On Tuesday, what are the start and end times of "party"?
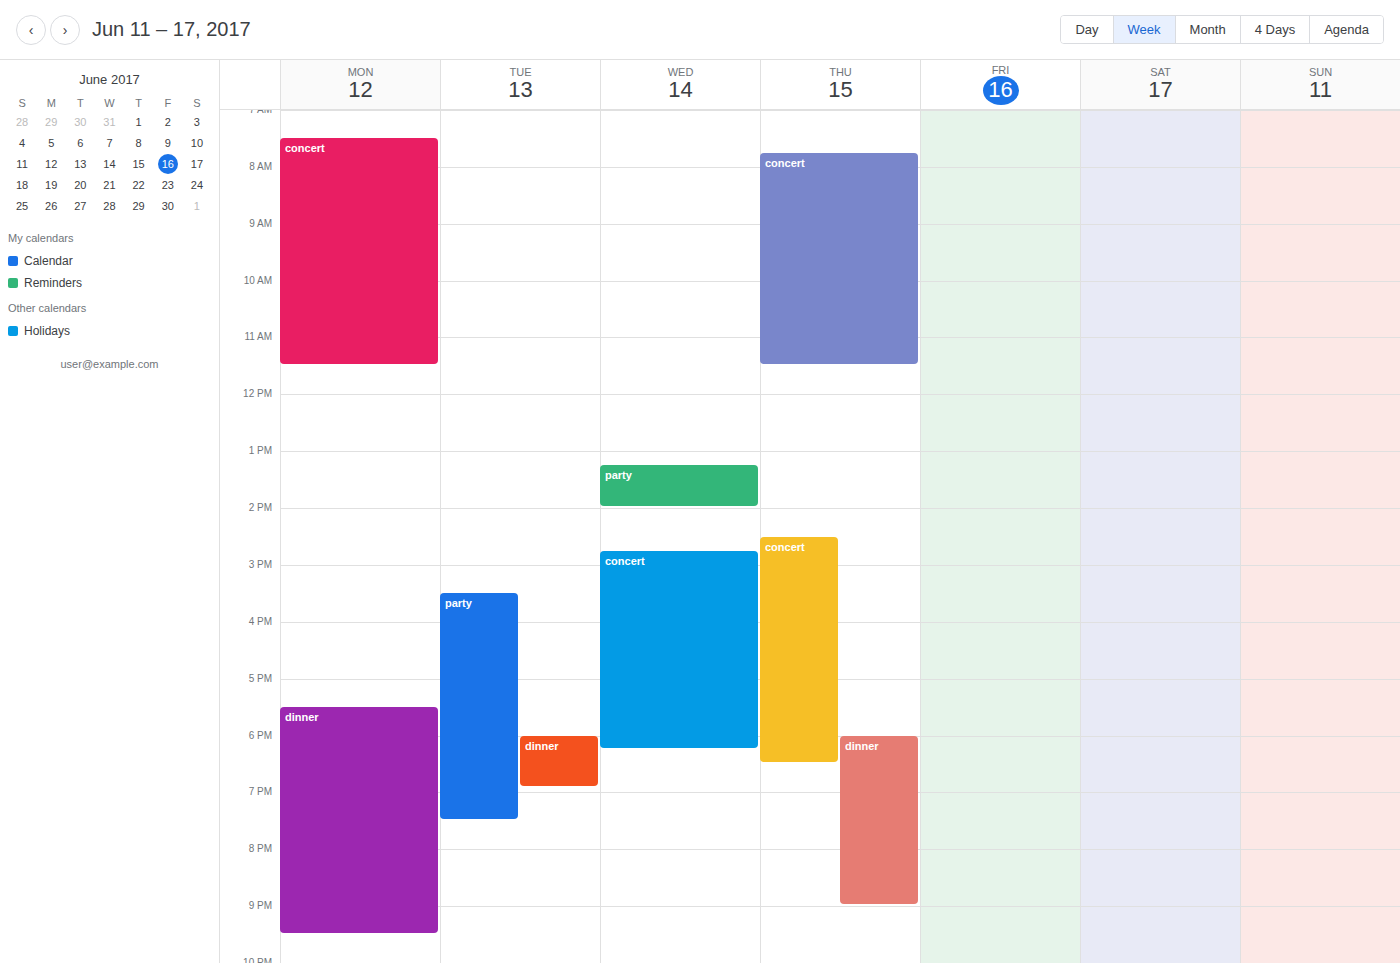
3:30 PM to 7:30 PM